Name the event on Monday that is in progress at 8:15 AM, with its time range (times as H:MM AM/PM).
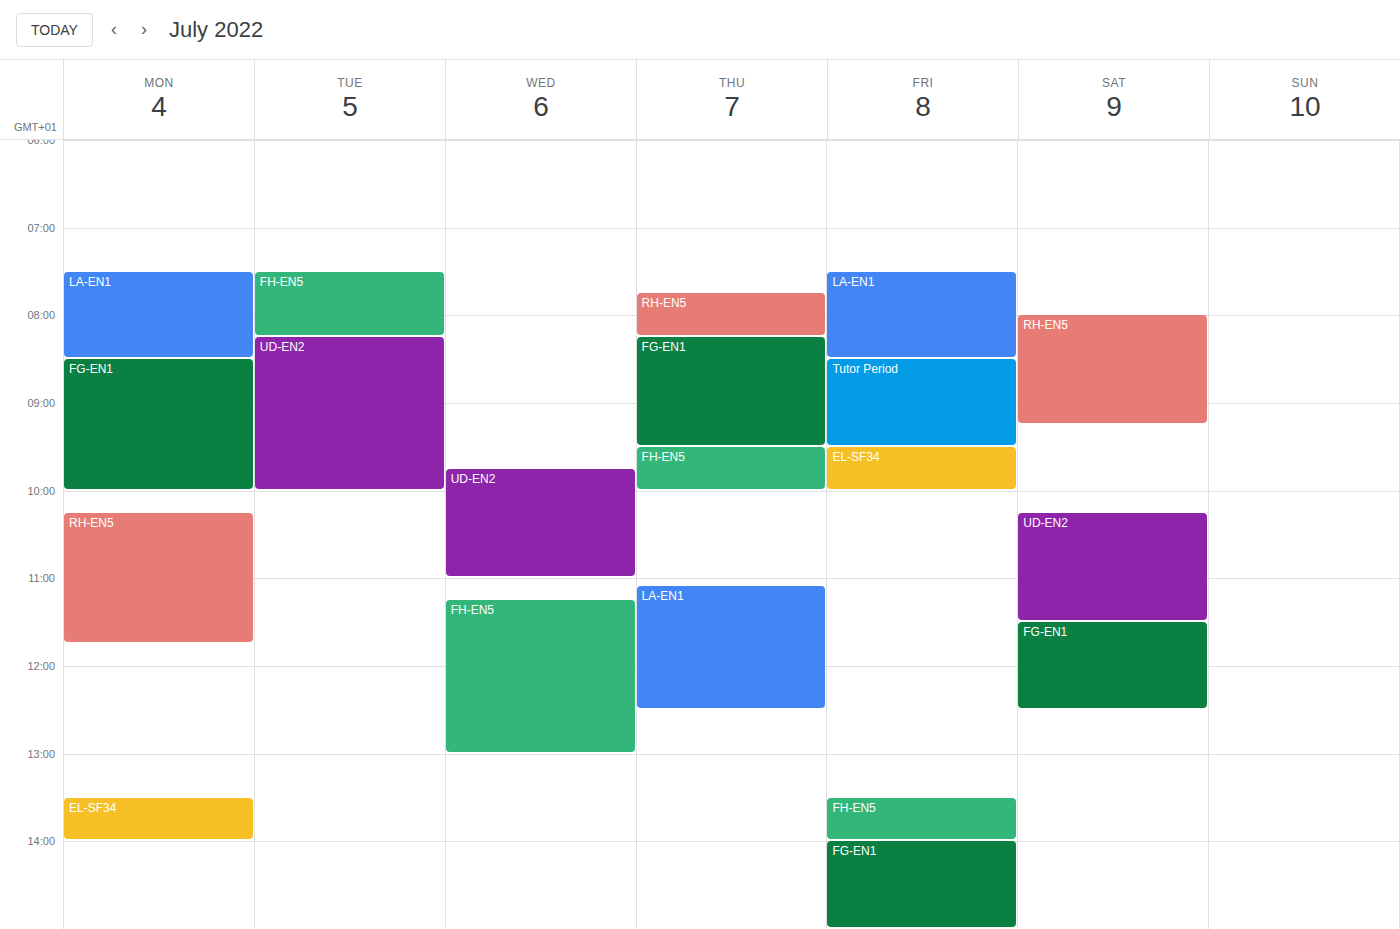
"LA-EN1", 7:30 AM to 8:30 AM